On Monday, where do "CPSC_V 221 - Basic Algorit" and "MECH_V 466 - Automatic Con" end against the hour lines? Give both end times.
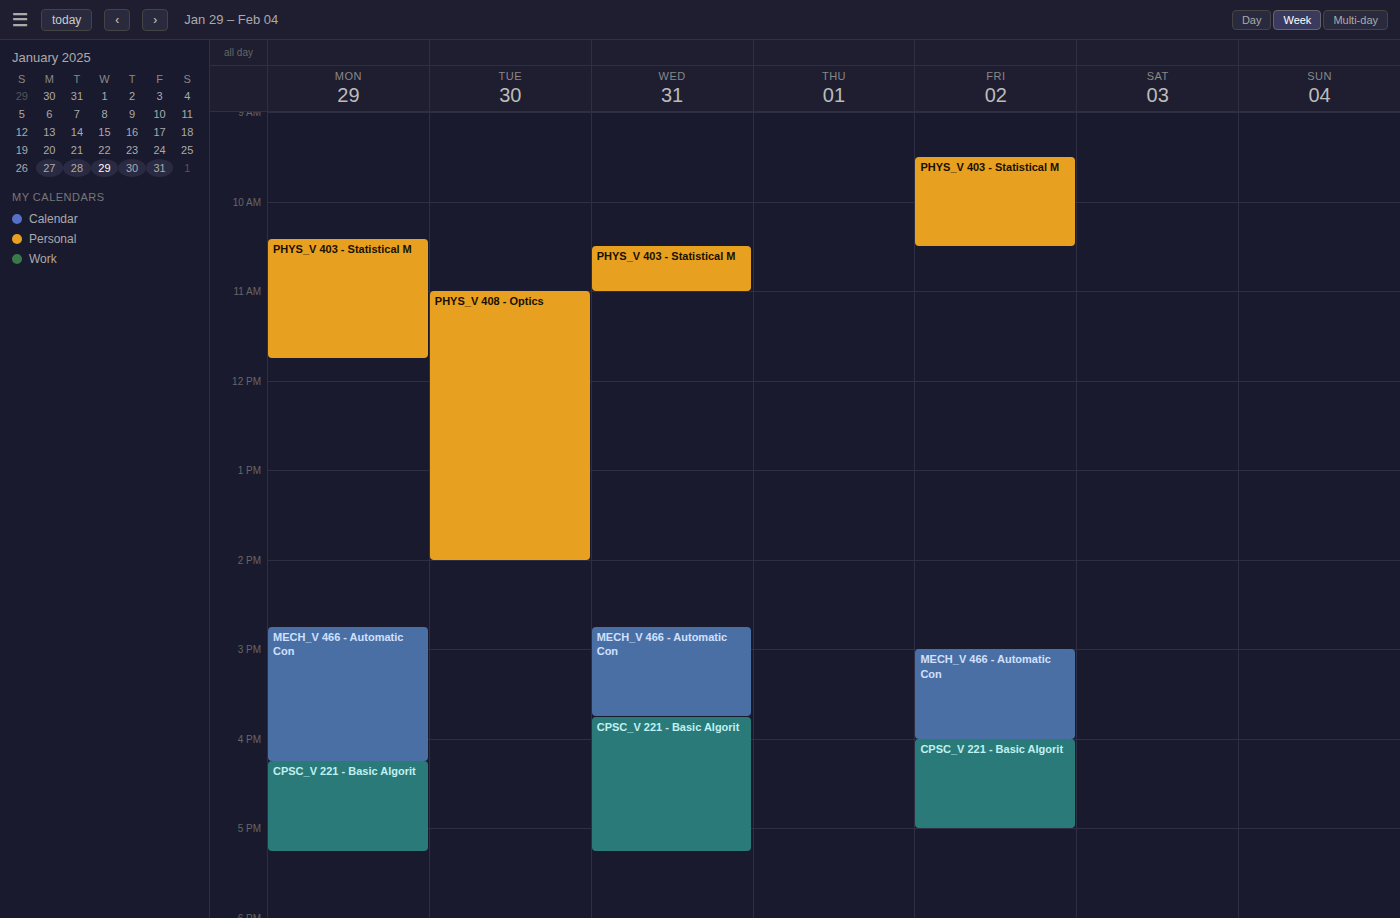
"CPSC_V 221 - Basic Algorit": 5:15 PM, neither: a quarter of the way from the 5 PM line to the 6 PM line. "MECH_V 466 - Automatic Con": 4:15 PM, neither: a quarter of the way from the 4 PM line to the 5 PM line.